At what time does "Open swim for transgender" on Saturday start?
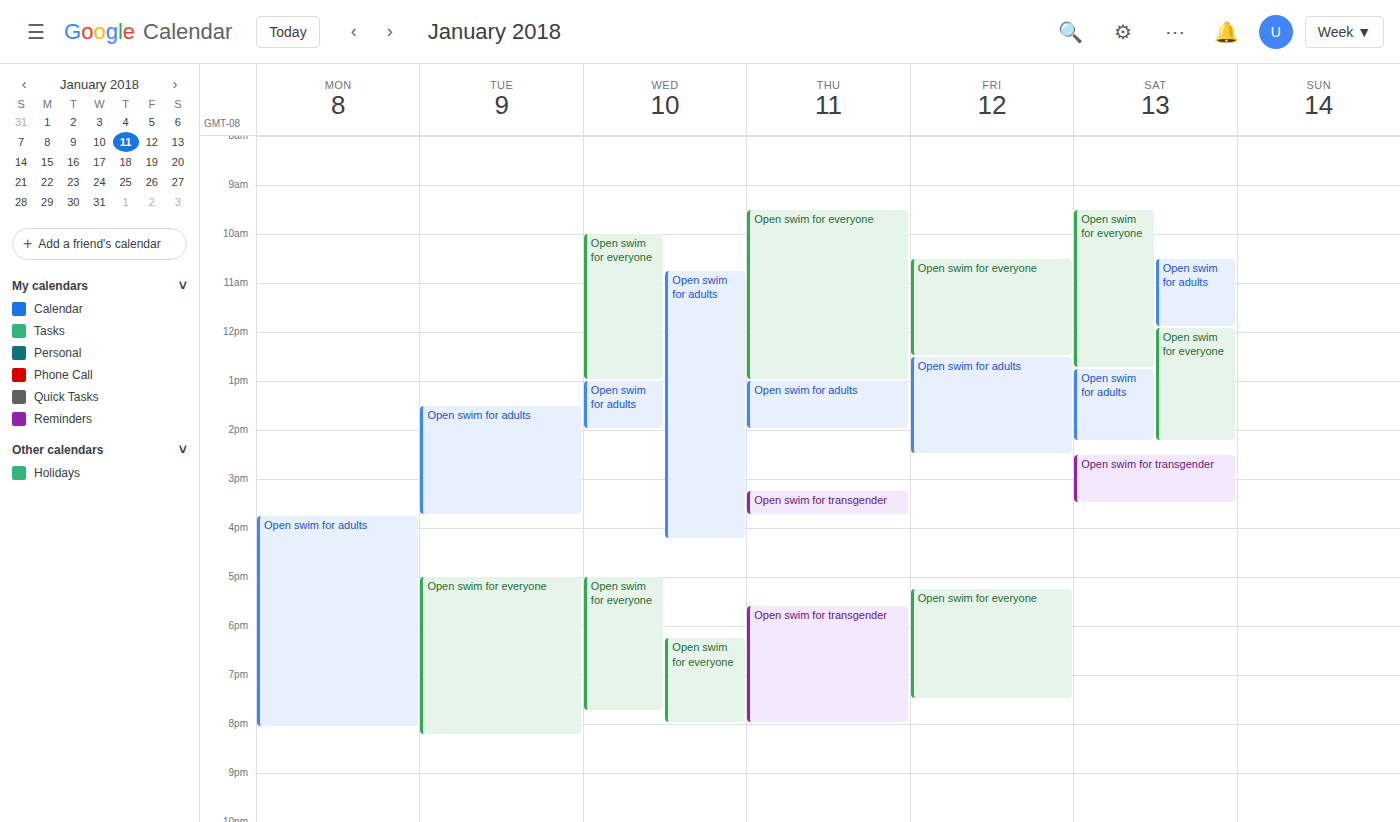
2:30 PM